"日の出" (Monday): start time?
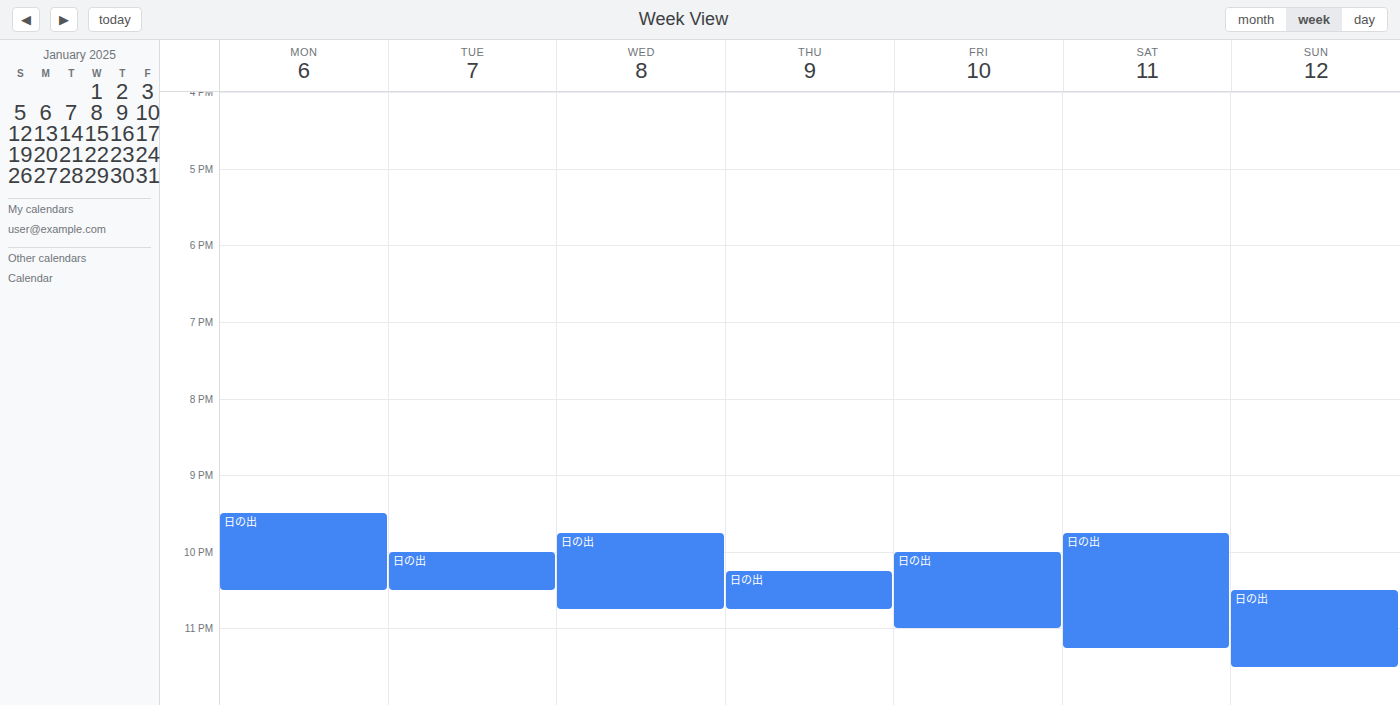
21:30